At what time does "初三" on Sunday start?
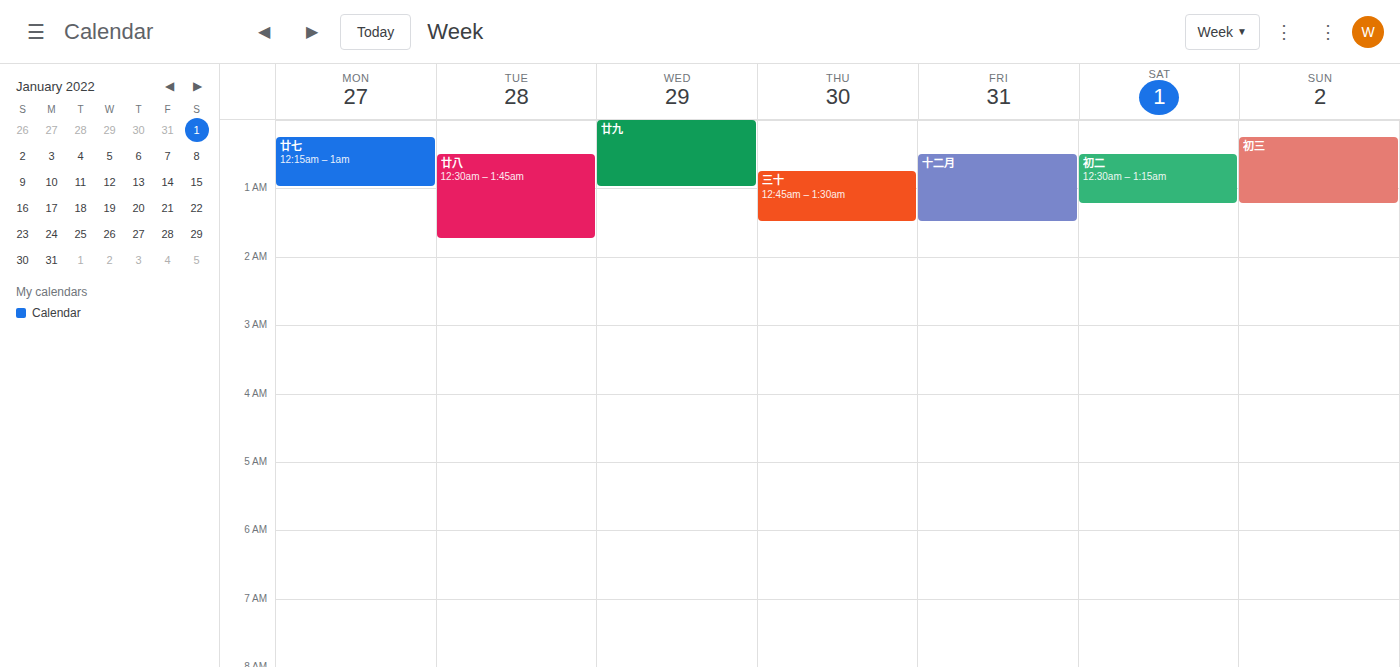
12:15 AM